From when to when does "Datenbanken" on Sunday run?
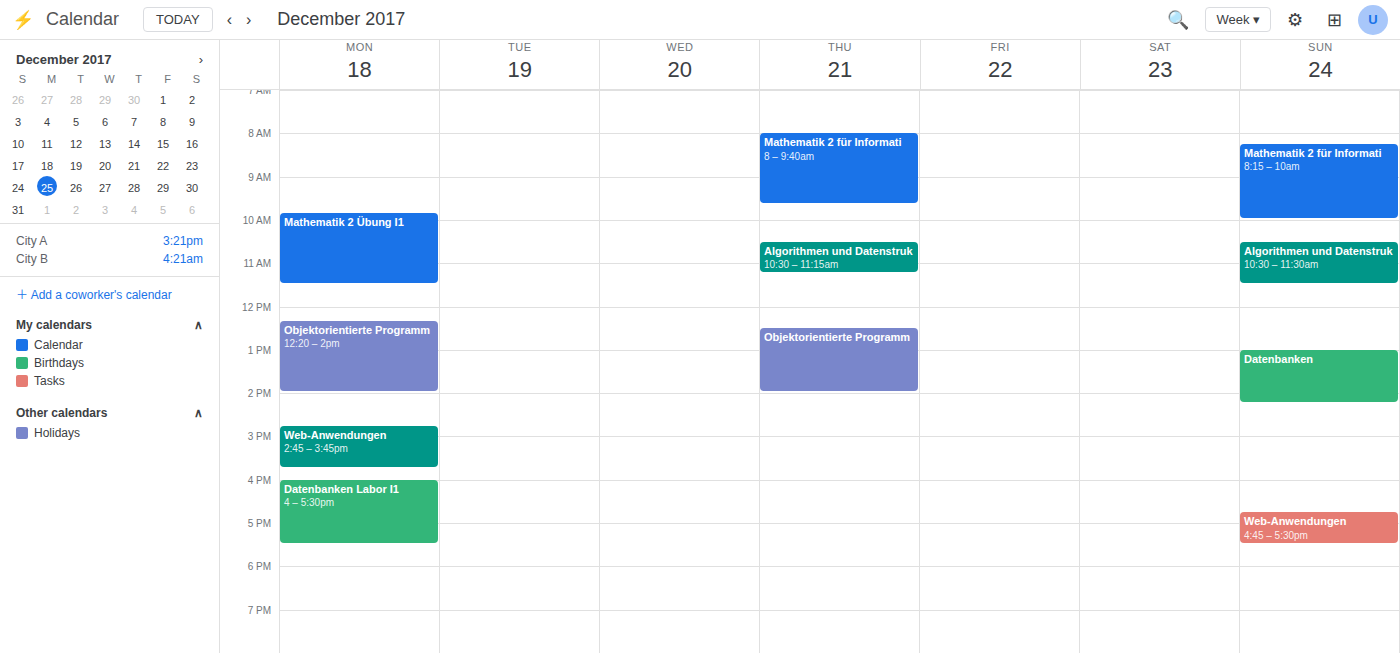
1:00 PM to 2:15 PM